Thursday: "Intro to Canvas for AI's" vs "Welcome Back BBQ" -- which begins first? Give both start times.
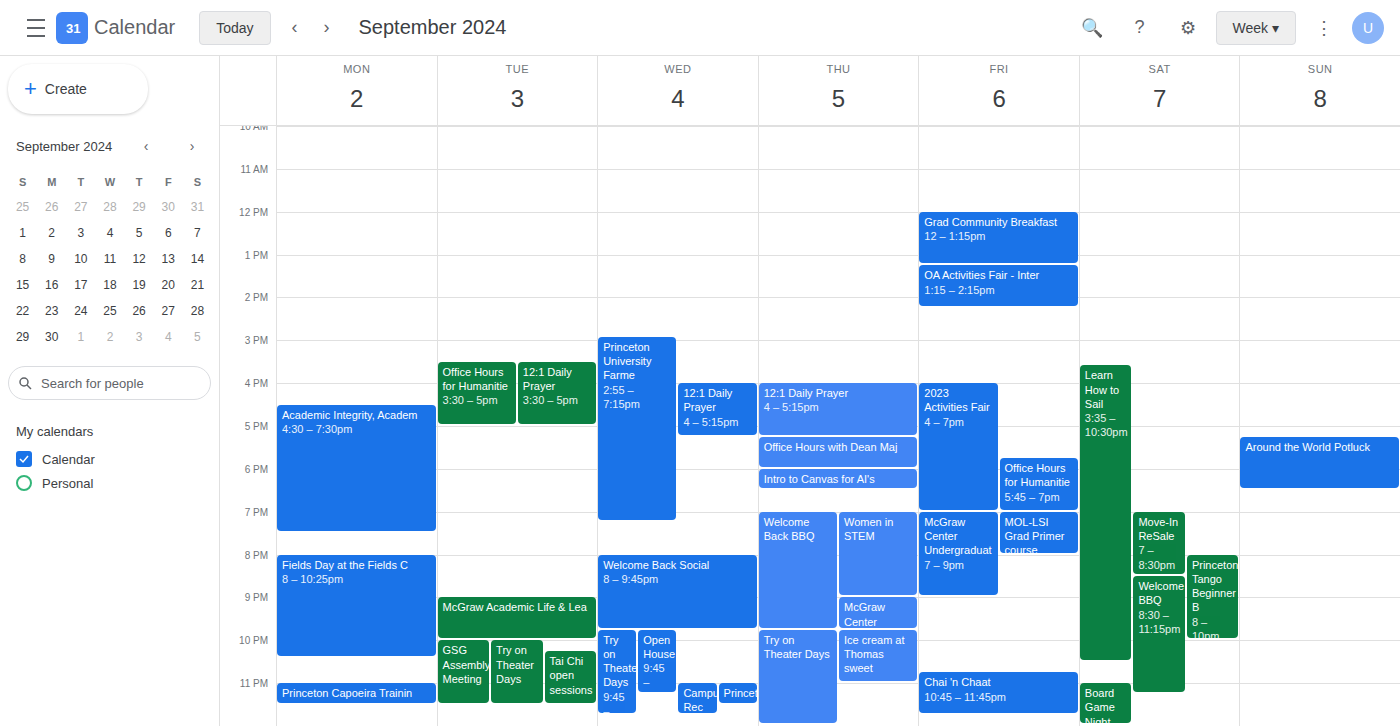
"Intro to Canvas for AI's" 6:00 PM; "Welcome Back BBQ" 7:00 PM.